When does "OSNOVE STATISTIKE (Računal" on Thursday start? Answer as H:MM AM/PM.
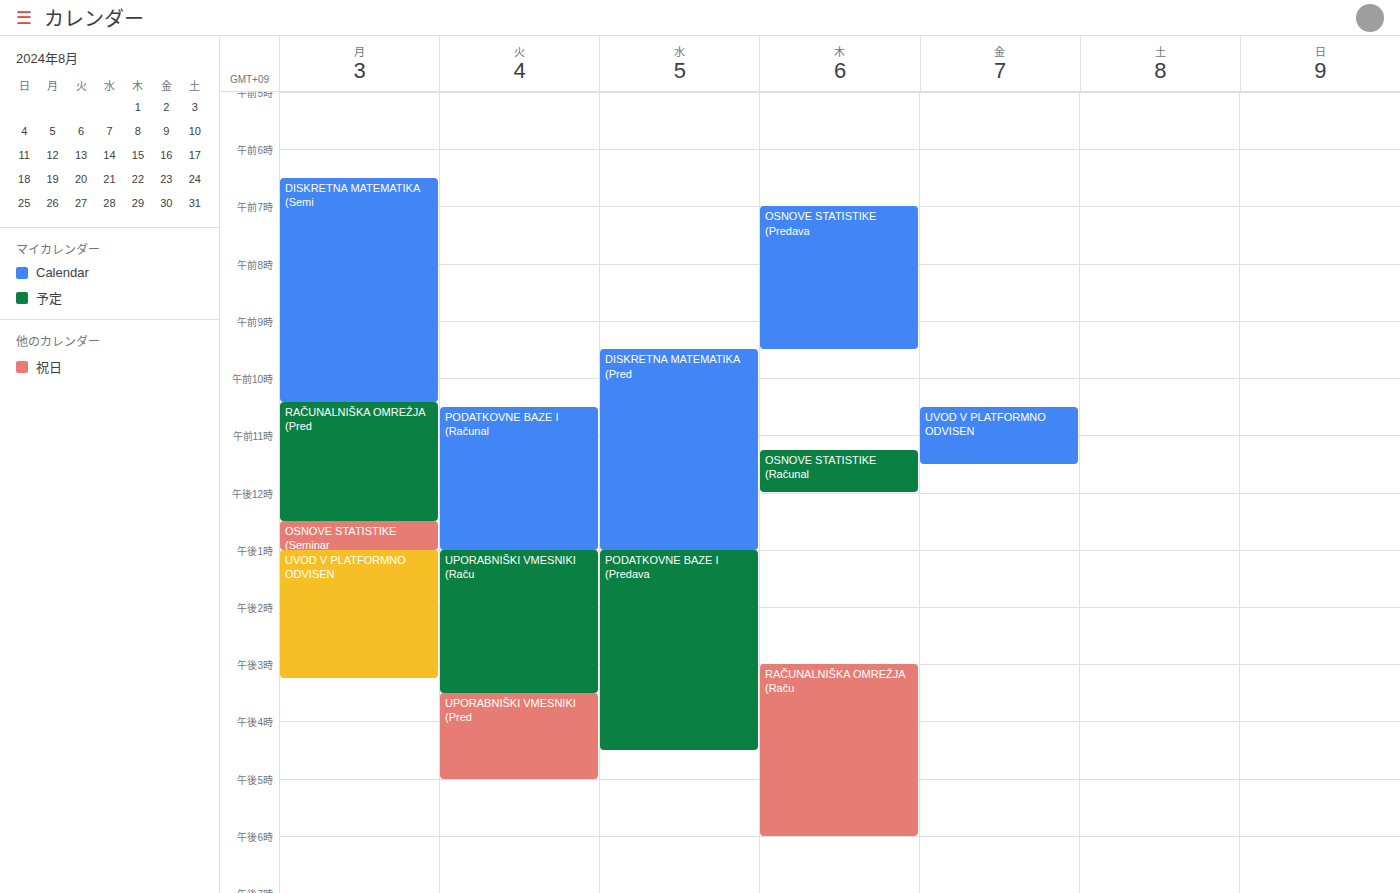
11:15 AM